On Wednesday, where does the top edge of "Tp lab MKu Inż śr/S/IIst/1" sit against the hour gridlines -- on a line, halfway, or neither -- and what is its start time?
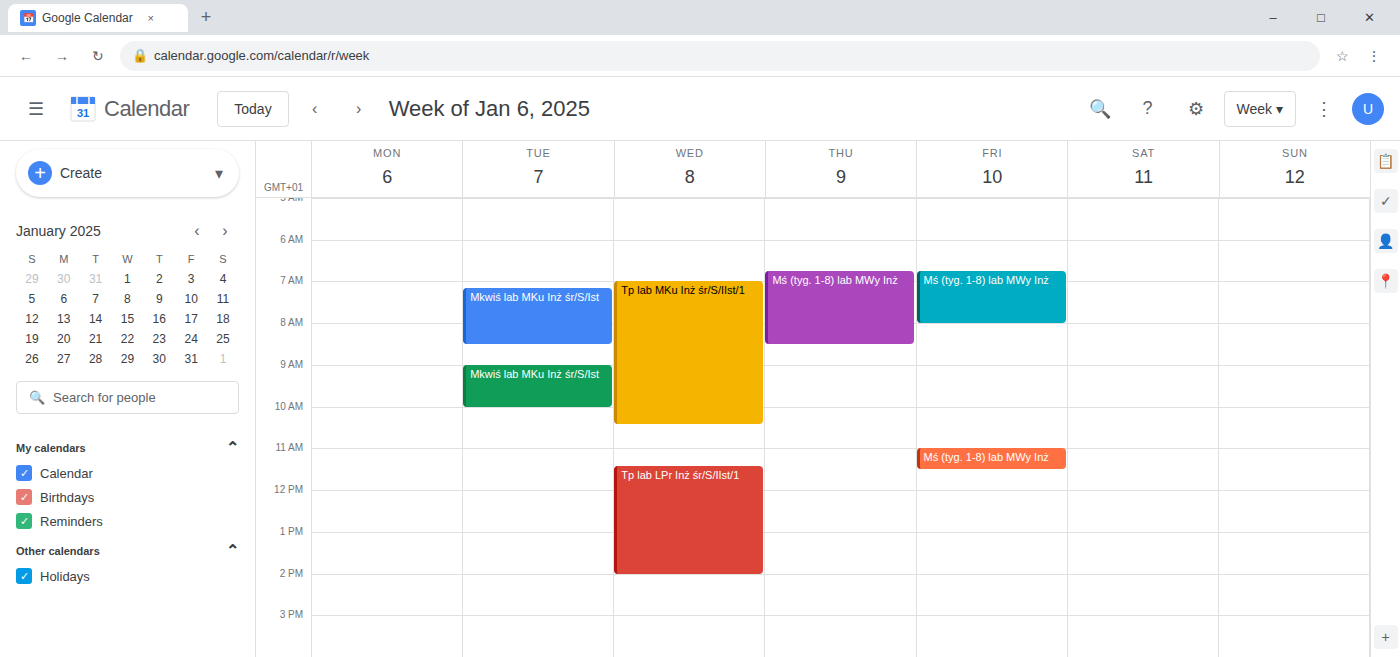
7:00 AM -- exactly on the 7 AM line.